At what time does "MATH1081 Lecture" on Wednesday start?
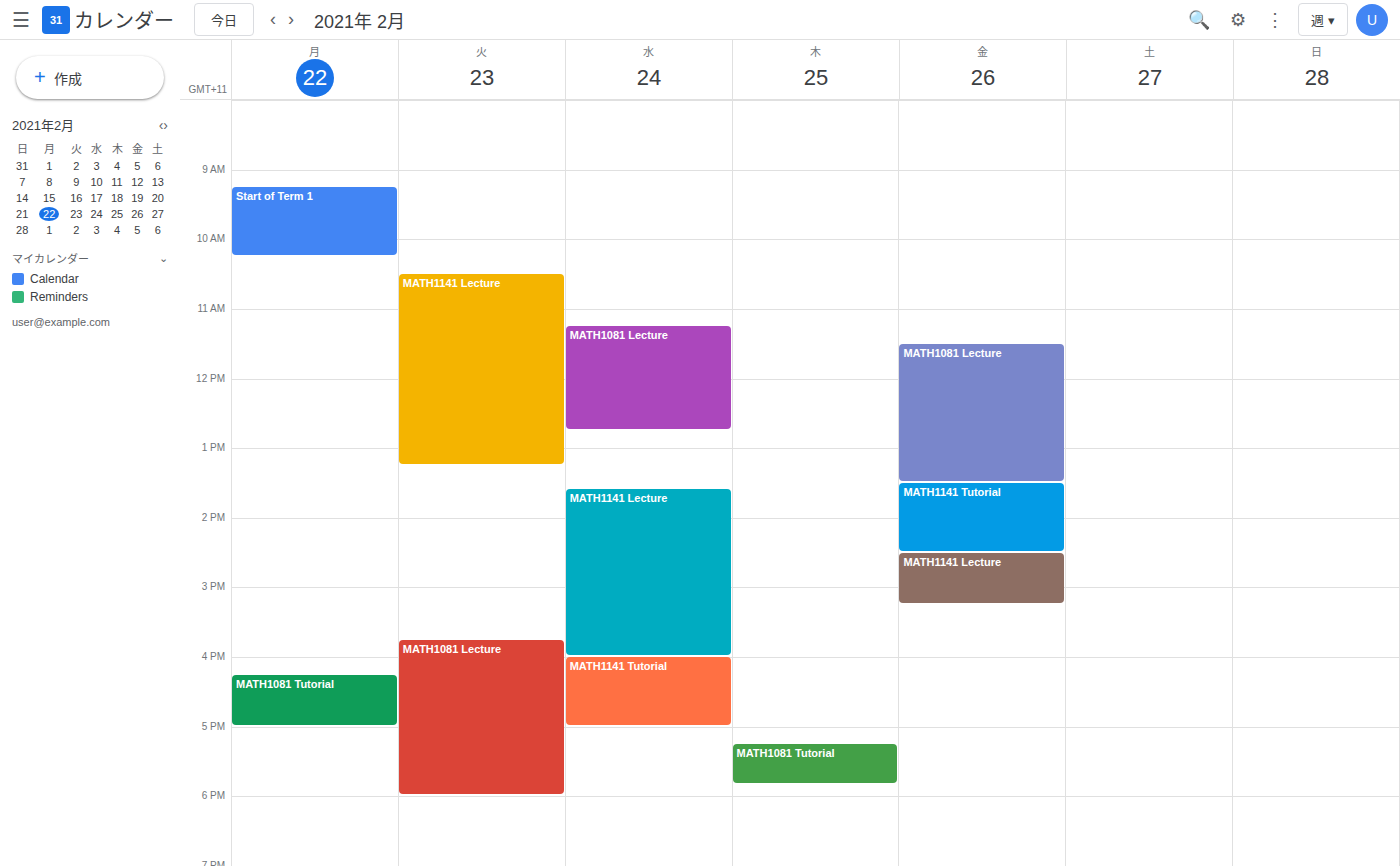
11:15